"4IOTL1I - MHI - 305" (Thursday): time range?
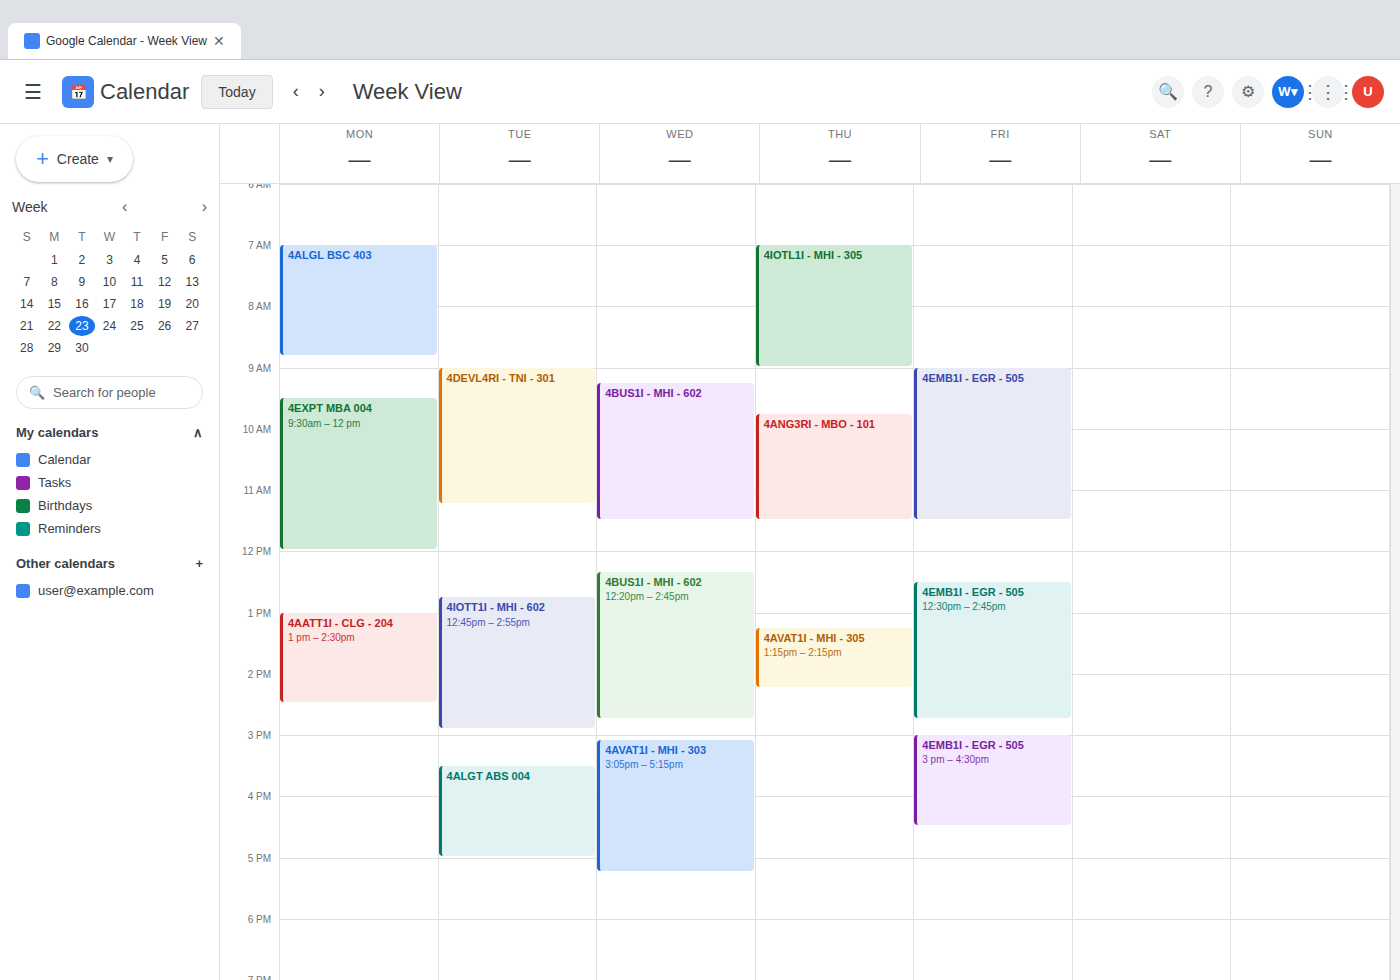
07:00 to 09:00